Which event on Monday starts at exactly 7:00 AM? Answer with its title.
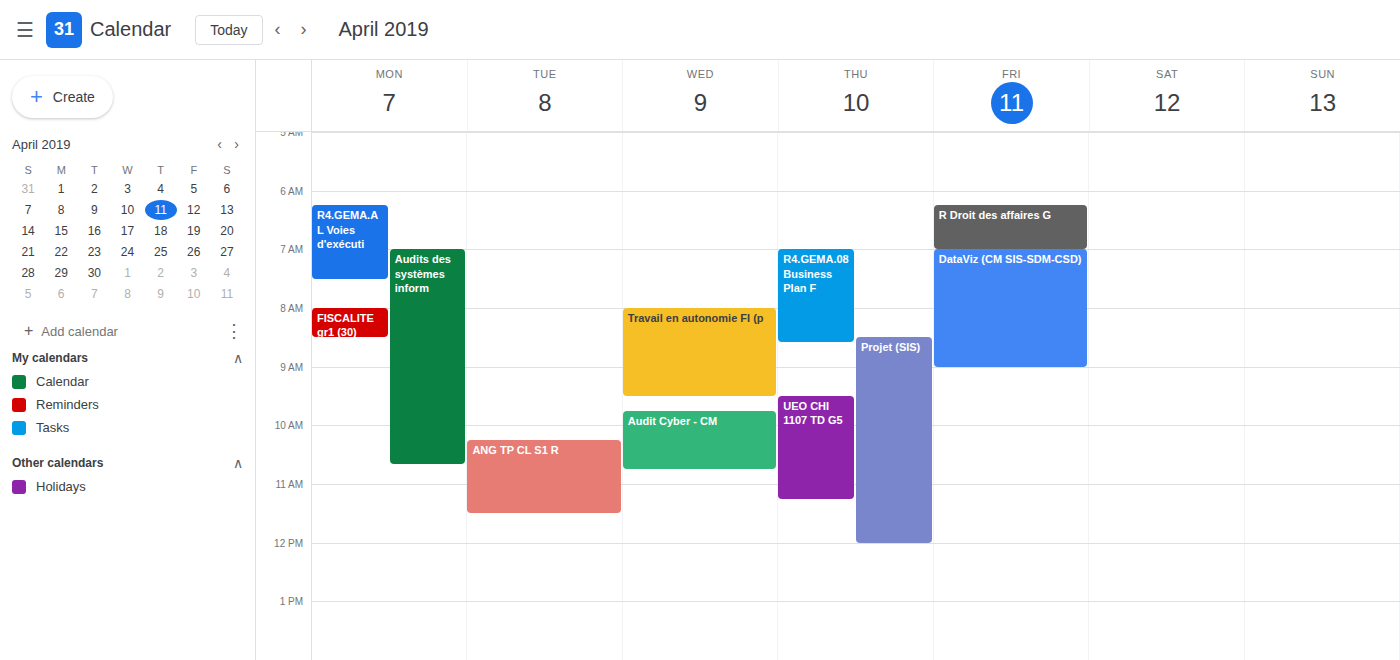
"Audits des systèmes inform"